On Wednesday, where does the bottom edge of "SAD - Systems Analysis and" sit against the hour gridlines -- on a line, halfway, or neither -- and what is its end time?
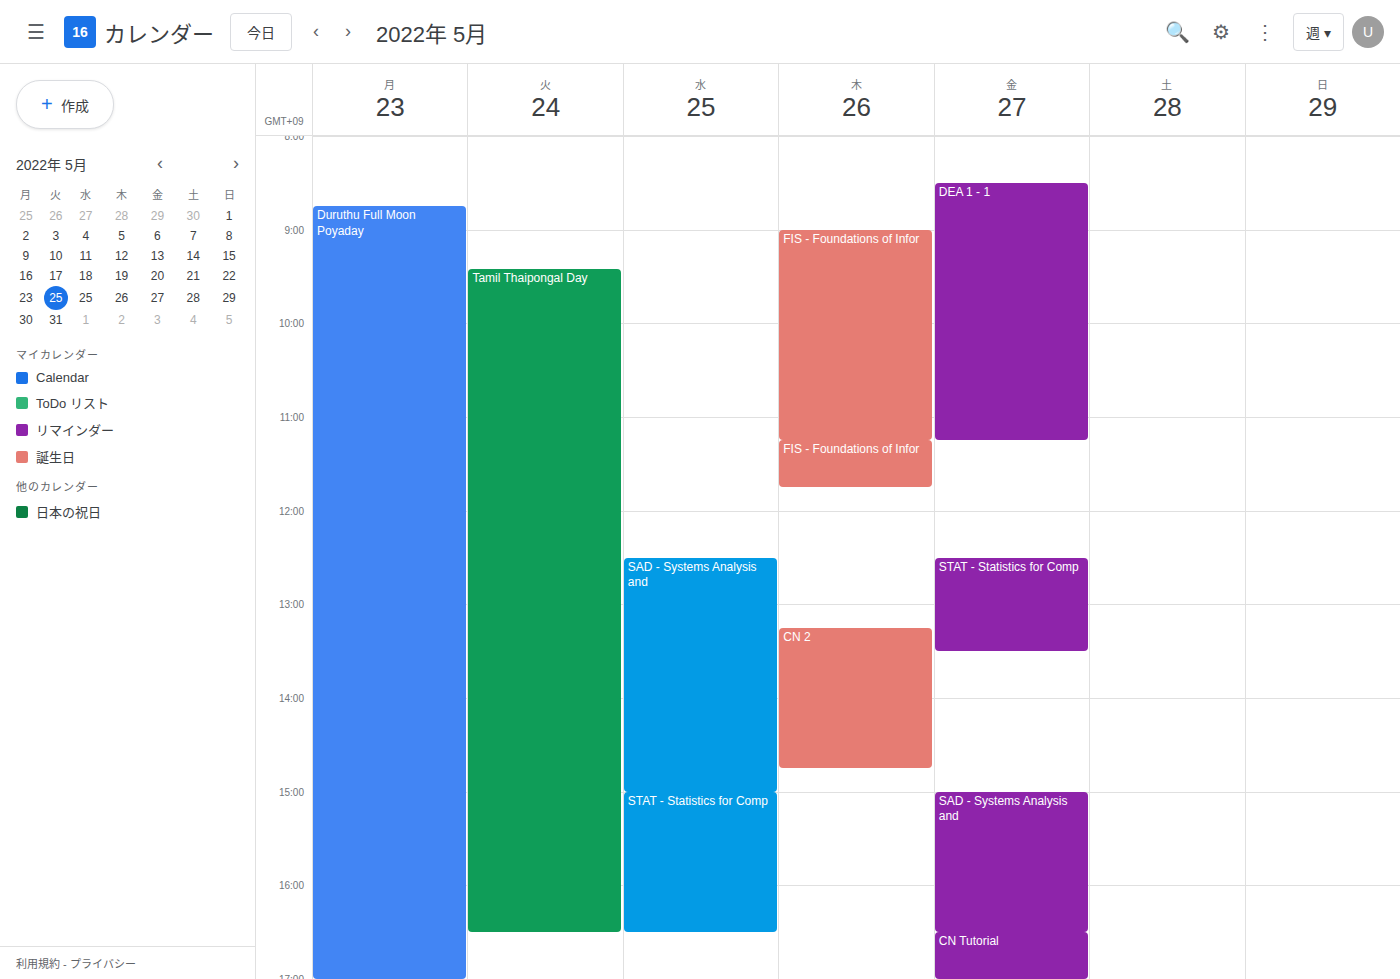
3:00 PM -- exactly on the 3 PM line.